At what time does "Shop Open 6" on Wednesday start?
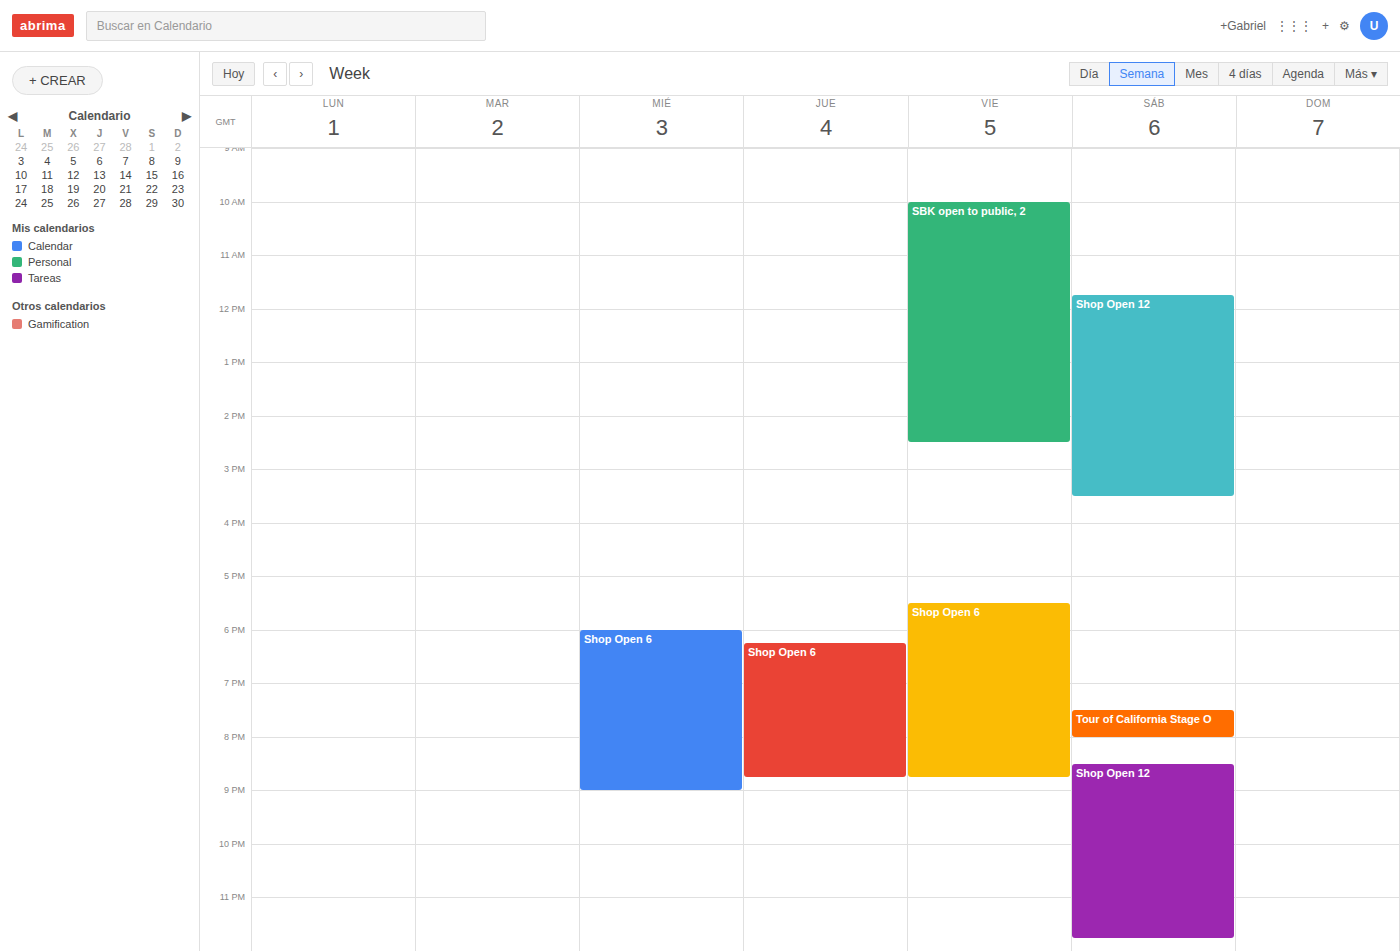
6:00 PM